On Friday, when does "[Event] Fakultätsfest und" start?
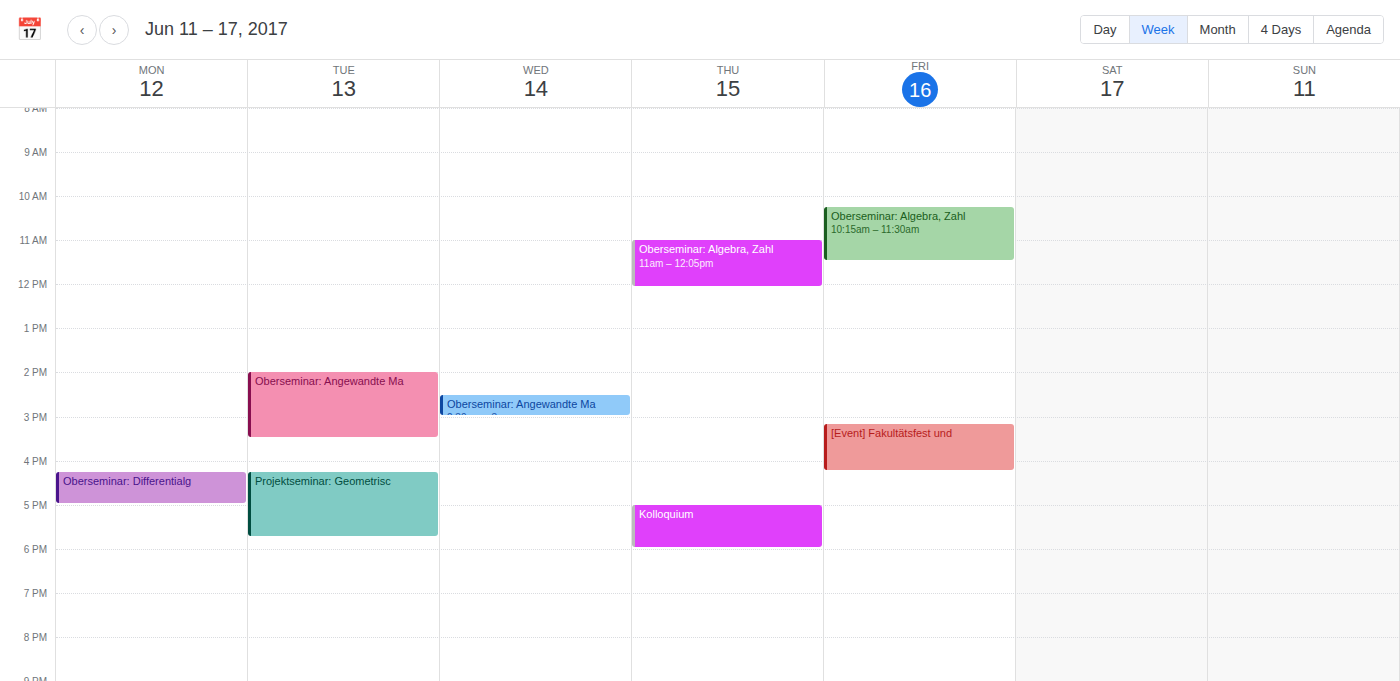
3:10 PM